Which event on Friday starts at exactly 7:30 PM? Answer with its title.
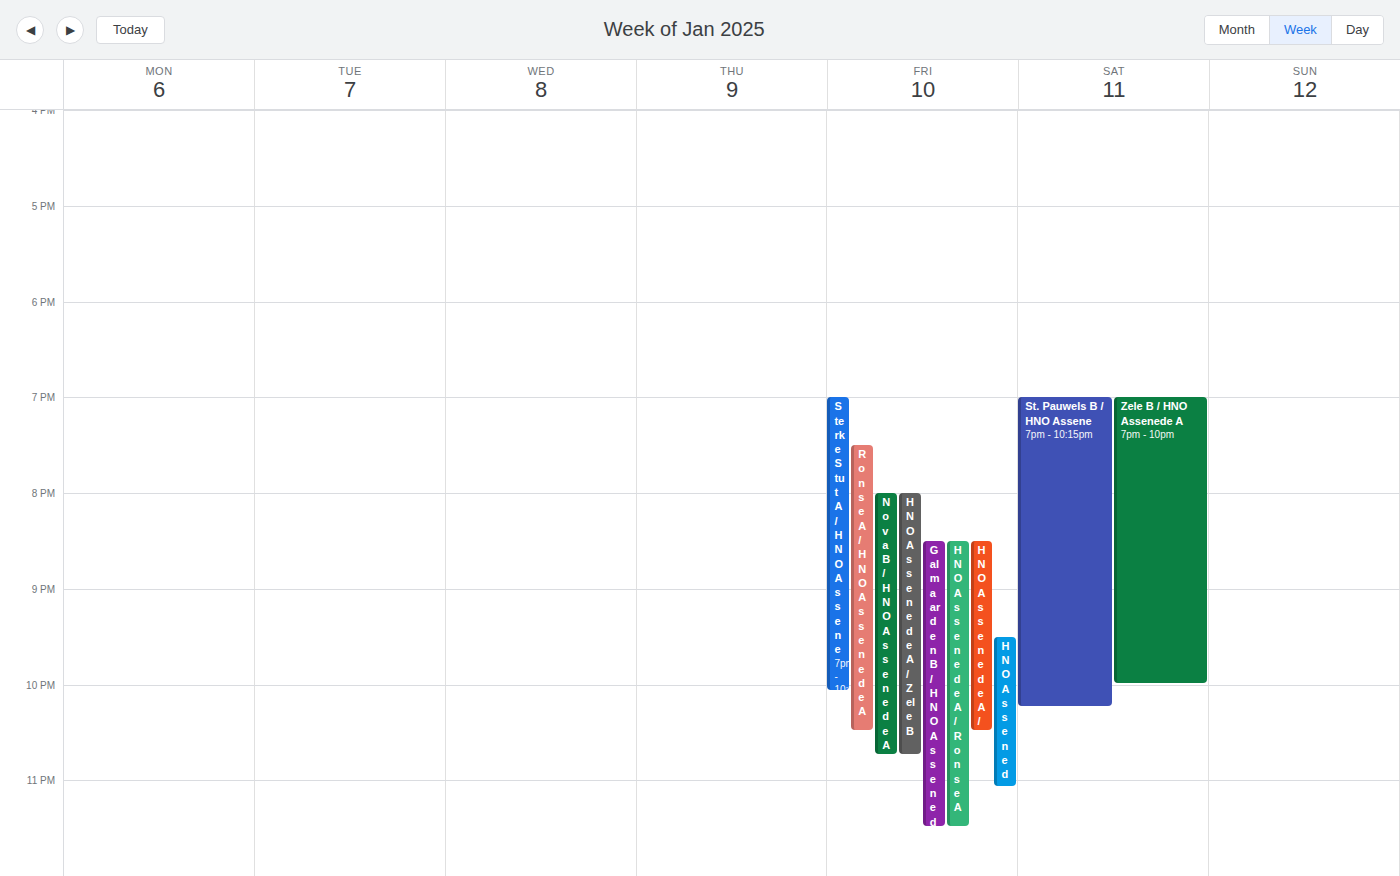
"Ronse A / HNO Assenede A"